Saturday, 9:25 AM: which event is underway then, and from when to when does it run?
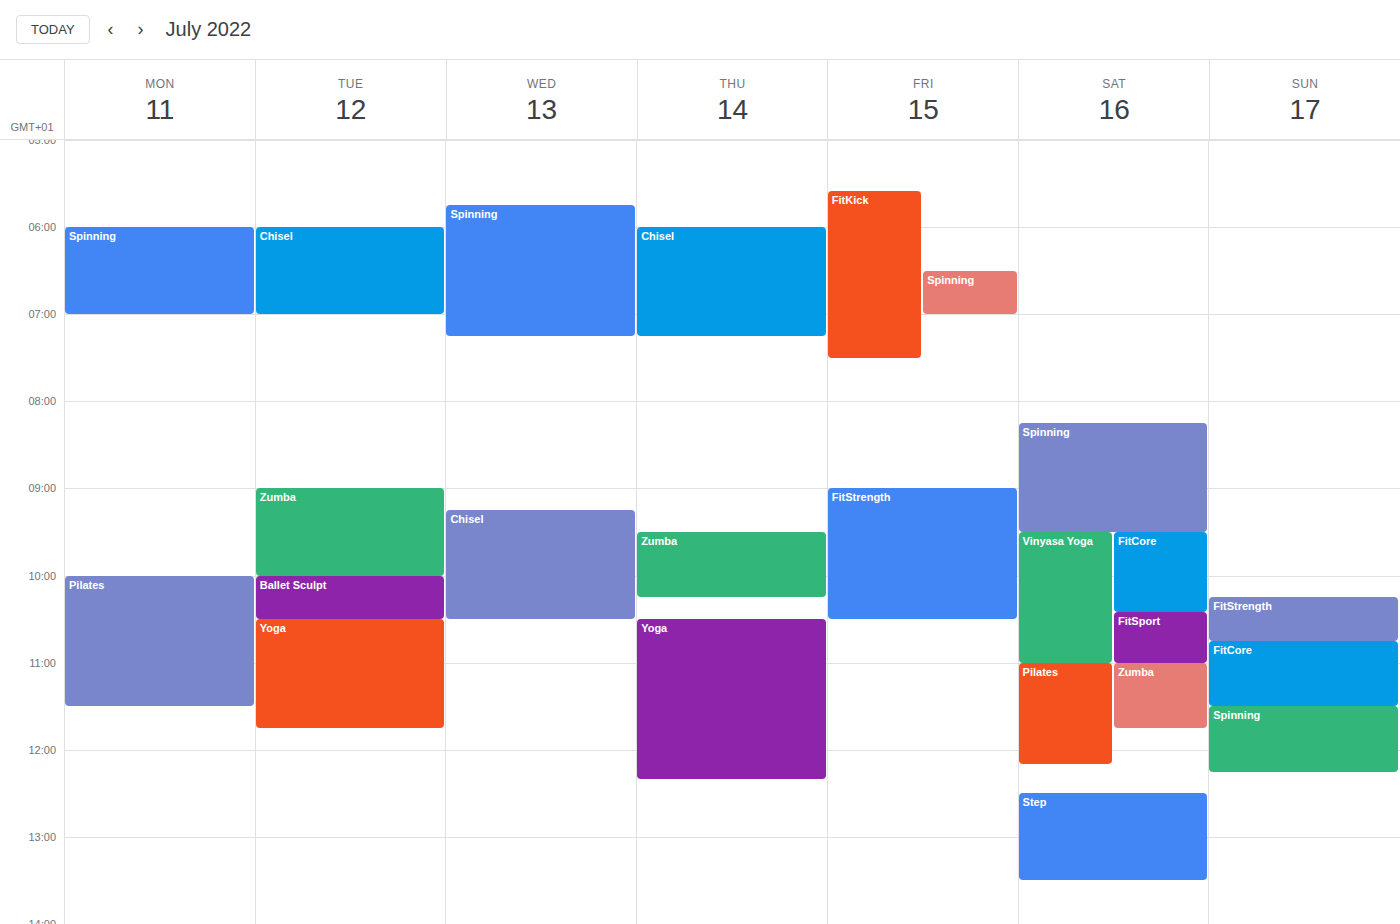
"Spinning", 8:15 AM to 9:30 AM